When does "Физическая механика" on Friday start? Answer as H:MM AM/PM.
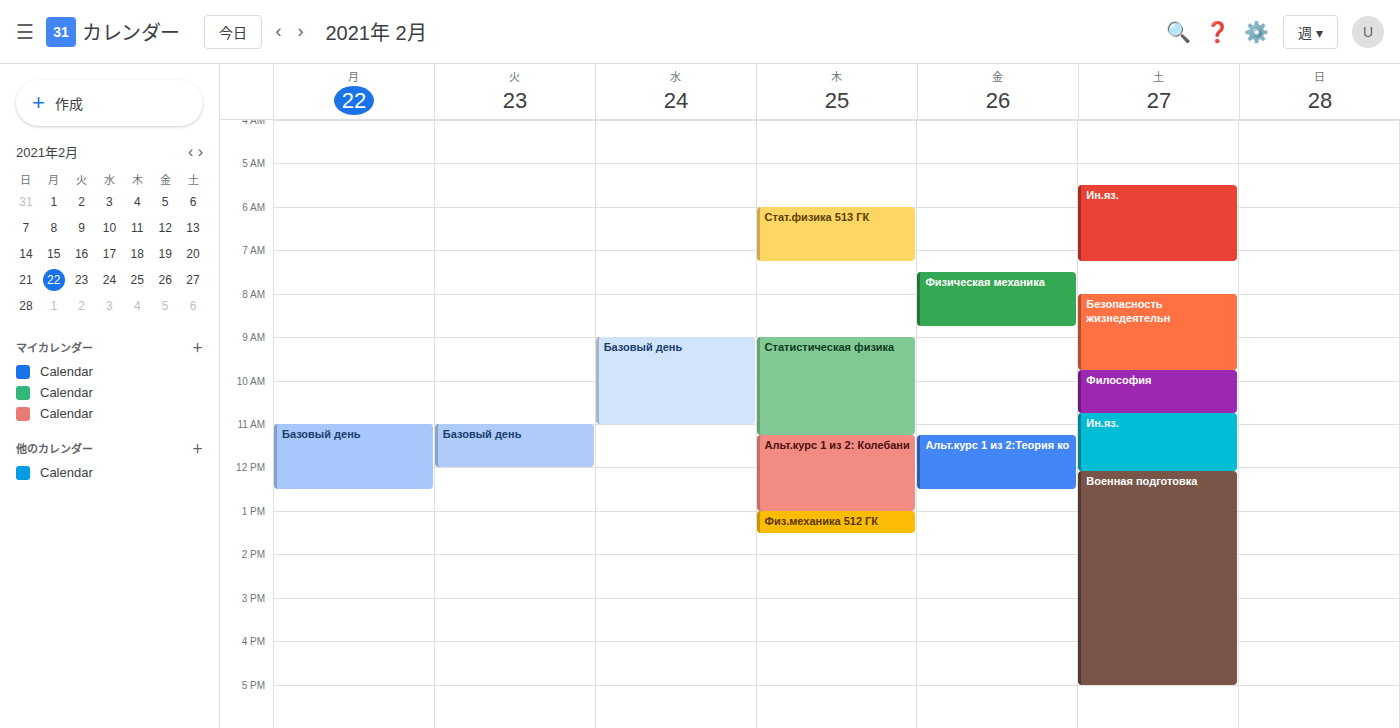
7:30 AM